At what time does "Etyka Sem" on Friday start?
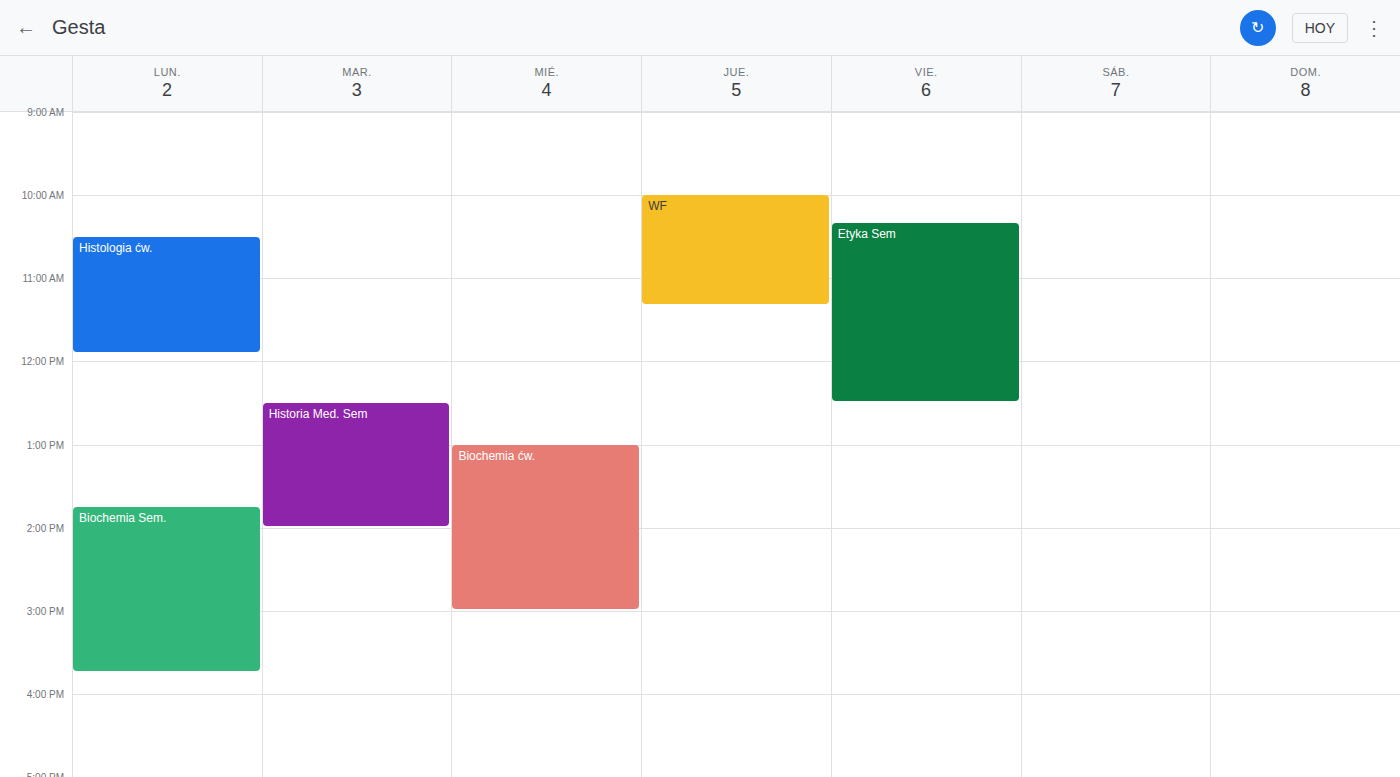
10:20